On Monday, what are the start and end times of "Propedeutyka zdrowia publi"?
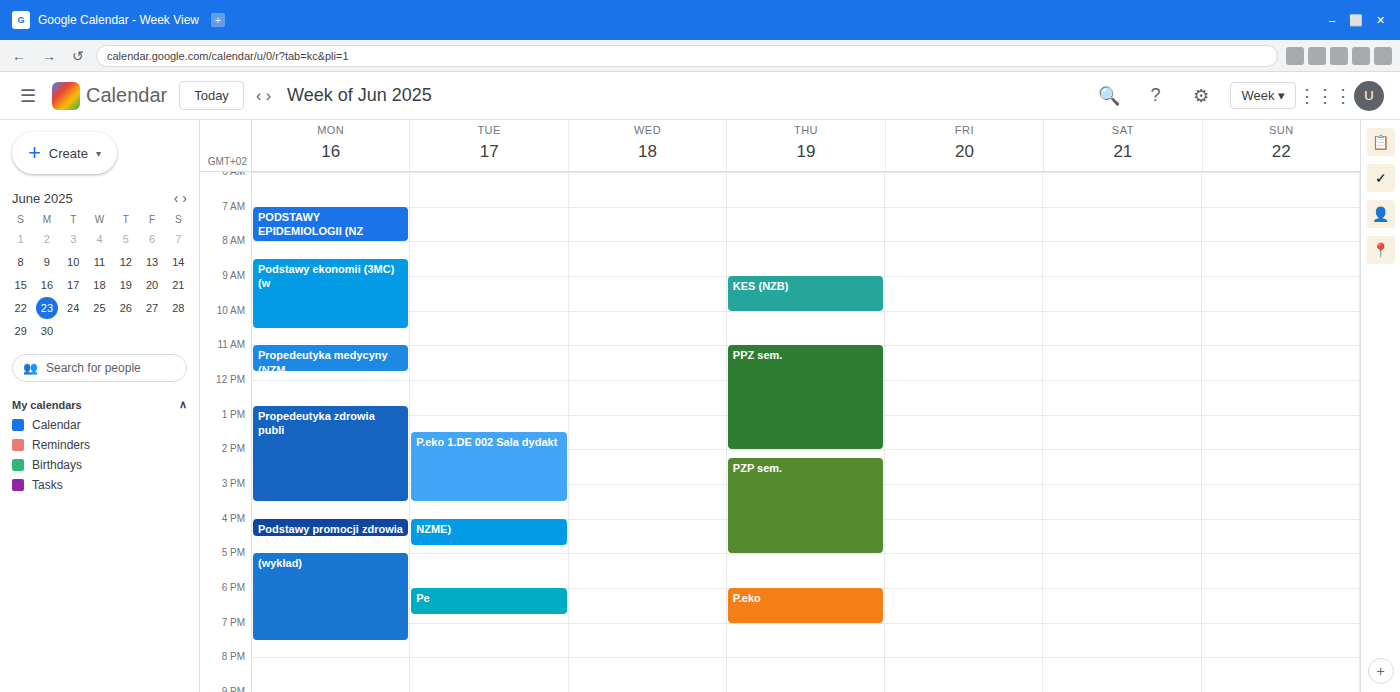
12:45 PM to 3:30 PM